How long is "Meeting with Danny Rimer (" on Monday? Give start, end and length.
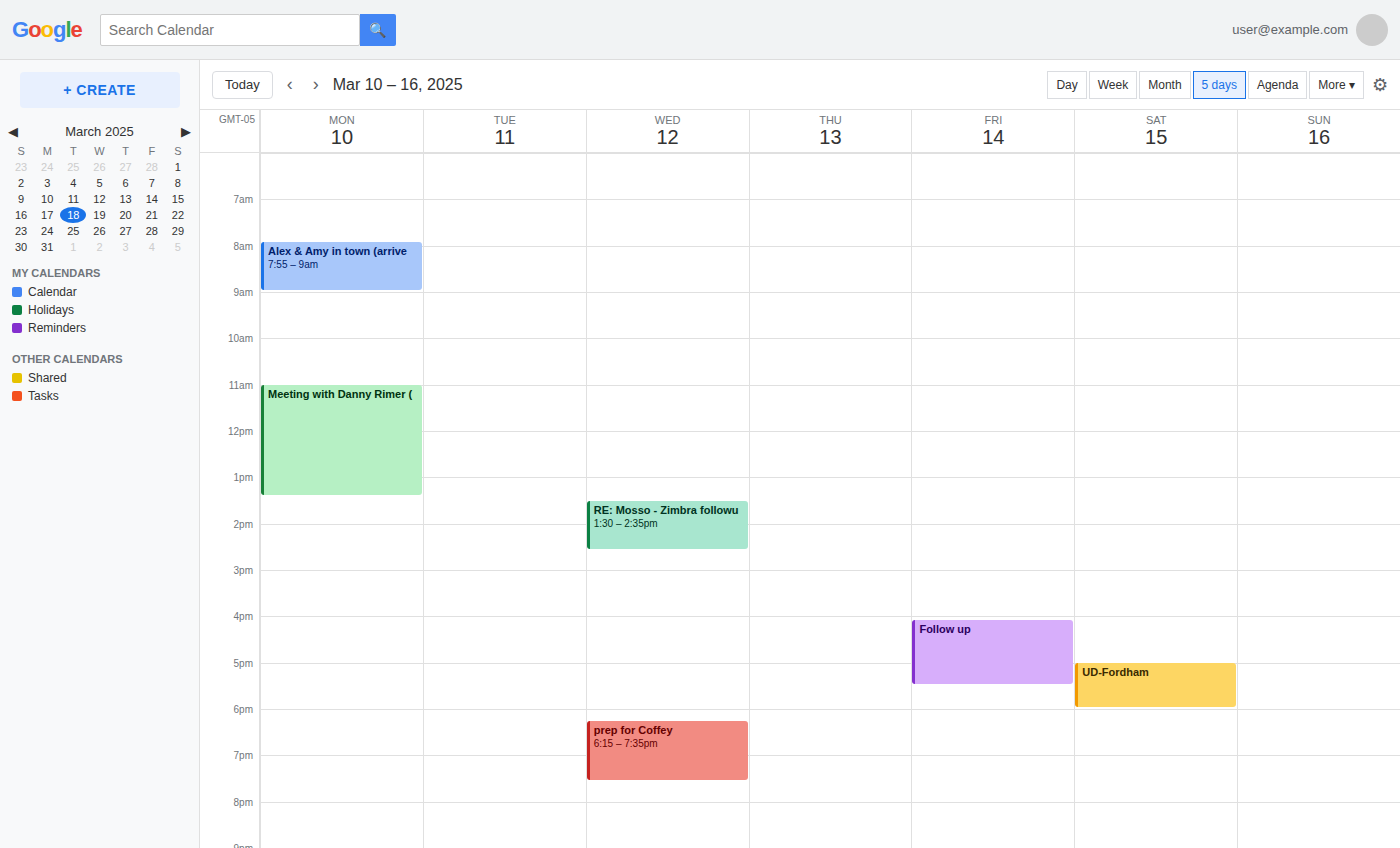
11:00 AM to 1:25 PM, 2 hours 25 minutes